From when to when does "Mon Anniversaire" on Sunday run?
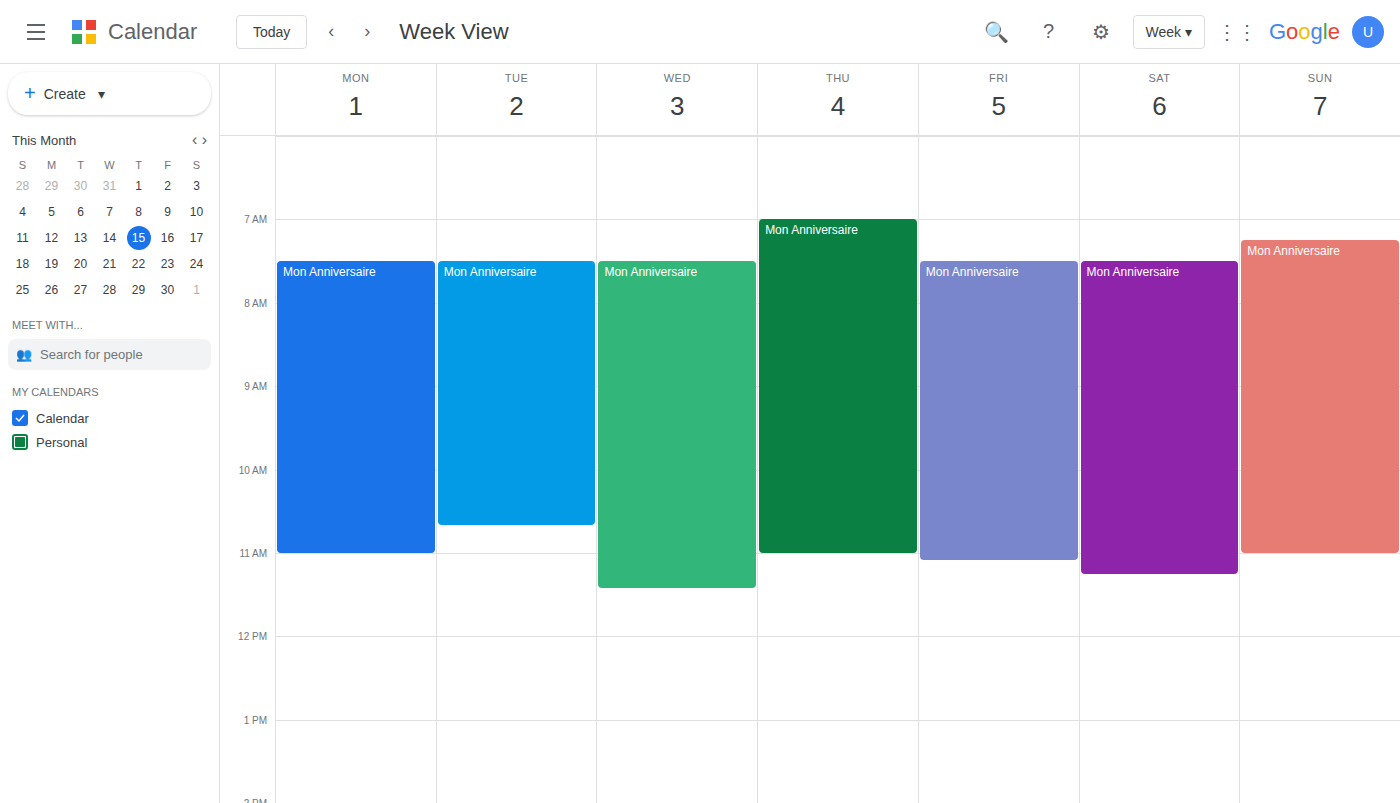
7:15 AM to 11:00 AM